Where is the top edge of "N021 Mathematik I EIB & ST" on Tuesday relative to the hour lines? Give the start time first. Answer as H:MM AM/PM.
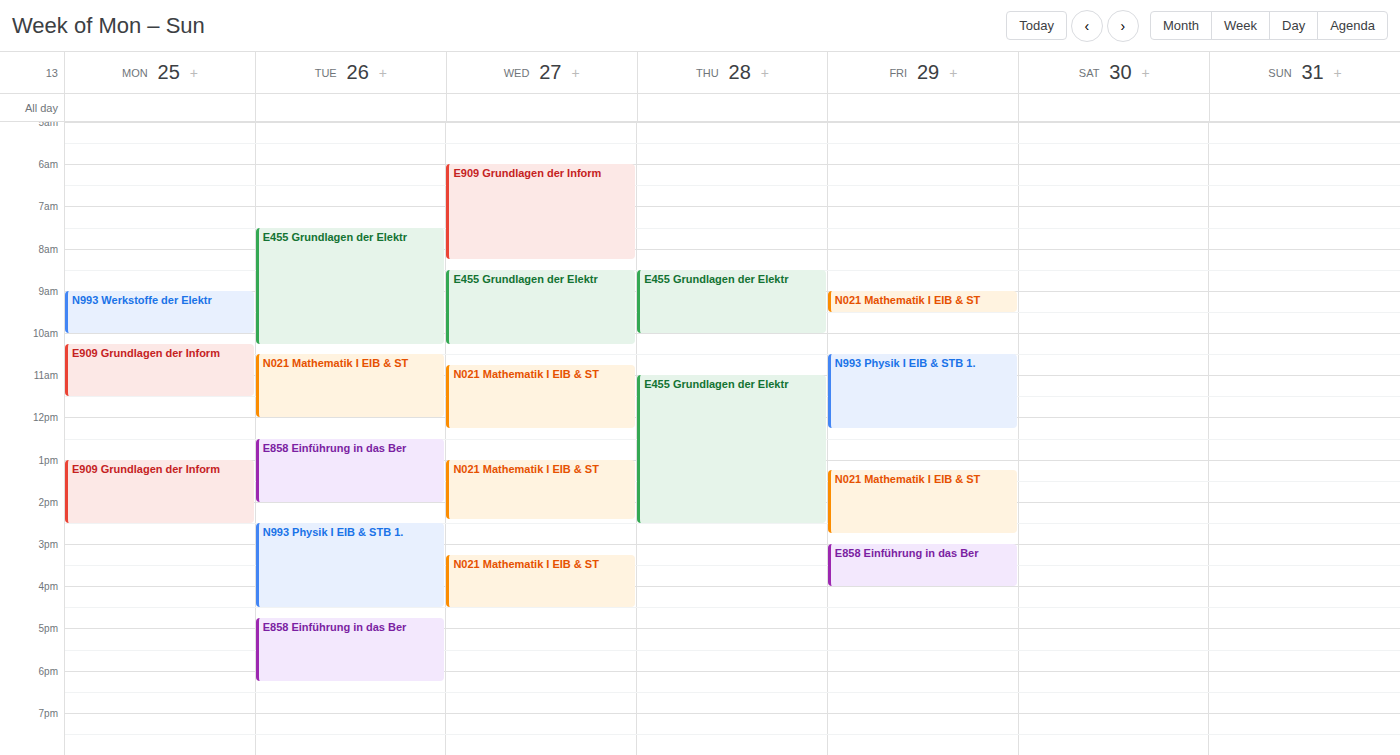
10:30 AM -- halfway between the 10 AM and 11 AM lines.